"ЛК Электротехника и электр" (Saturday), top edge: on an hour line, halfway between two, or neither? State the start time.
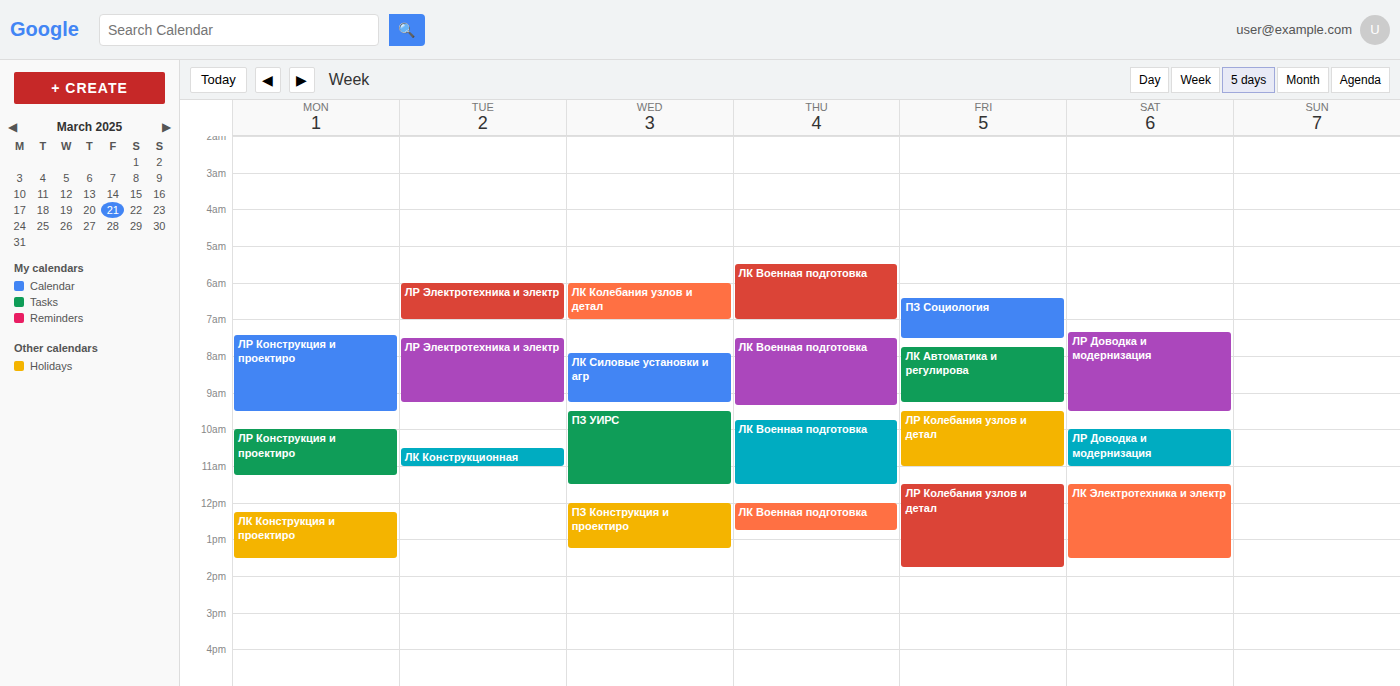
11:30 AM -- halfway between the 11 AM and 12 PM lines.